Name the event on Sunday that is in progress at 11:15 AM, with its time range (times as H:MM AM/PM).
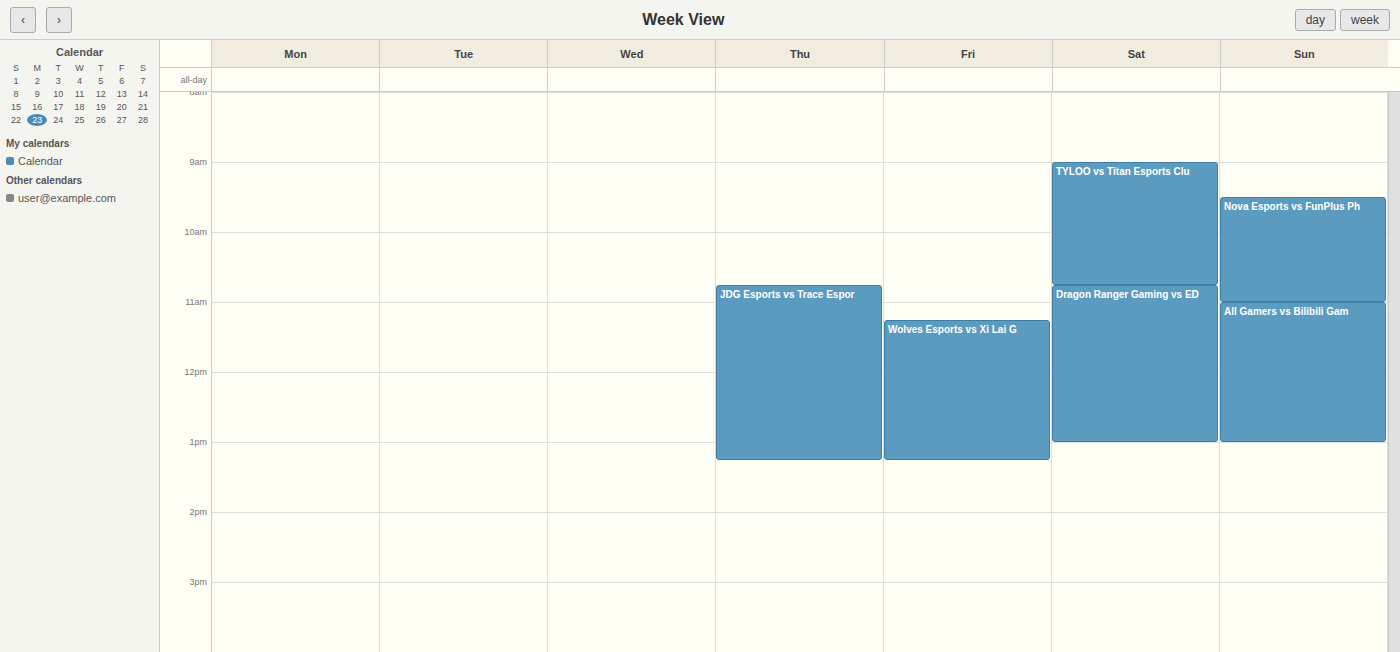
"All Gamers vs Bilibili Gam", 11:00 AM to 1:00 PM